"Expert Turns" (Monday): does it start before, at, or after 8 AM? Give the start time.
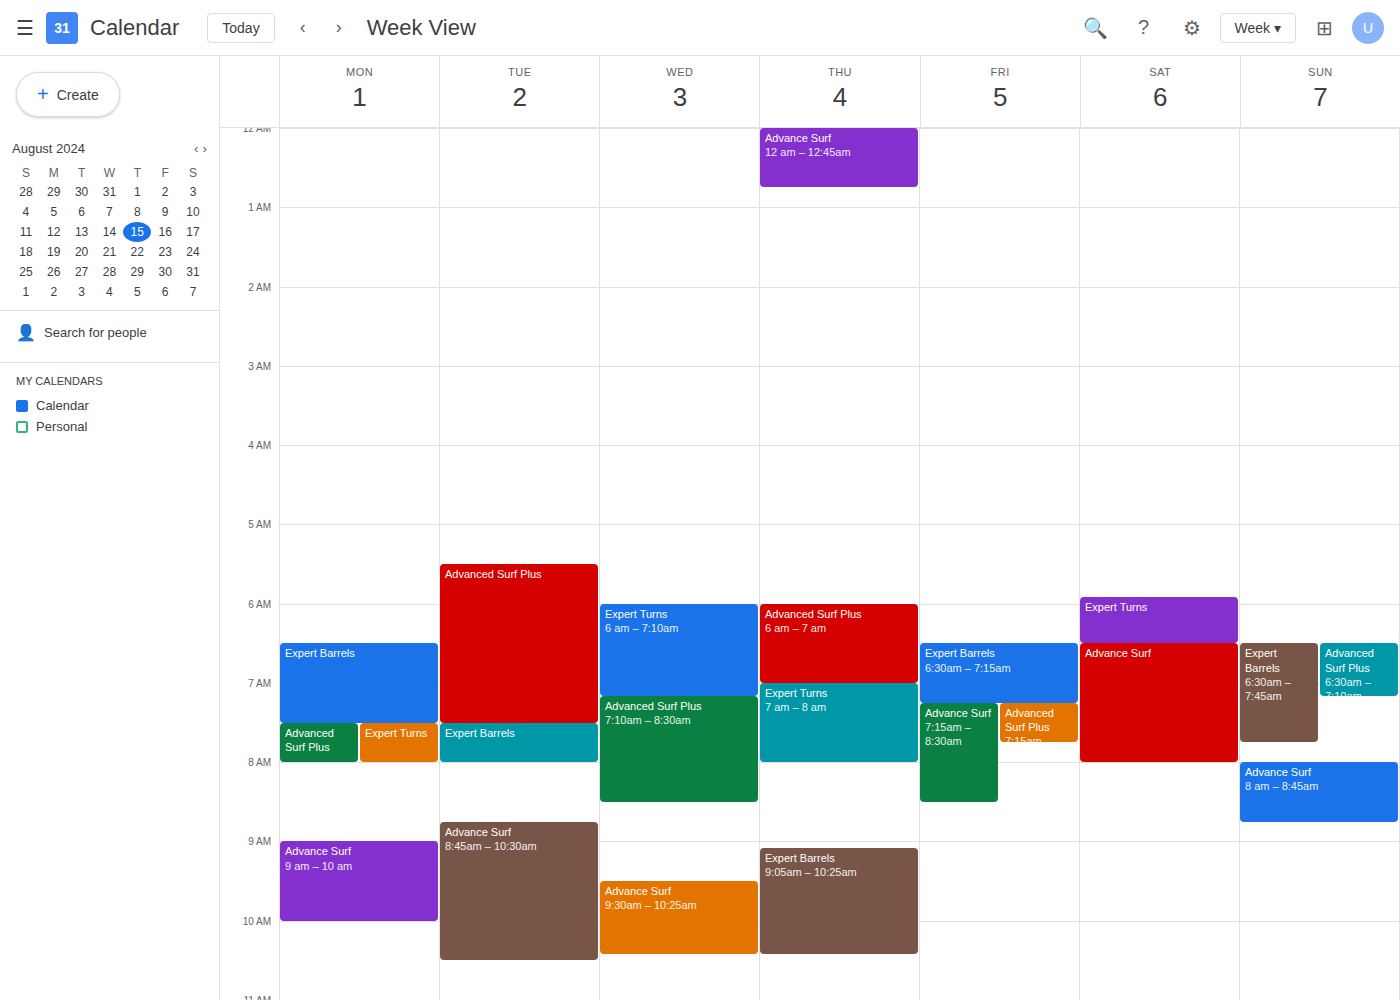
7:30 AM -- before 8 AM, 30 minutes above the 8 AM line.